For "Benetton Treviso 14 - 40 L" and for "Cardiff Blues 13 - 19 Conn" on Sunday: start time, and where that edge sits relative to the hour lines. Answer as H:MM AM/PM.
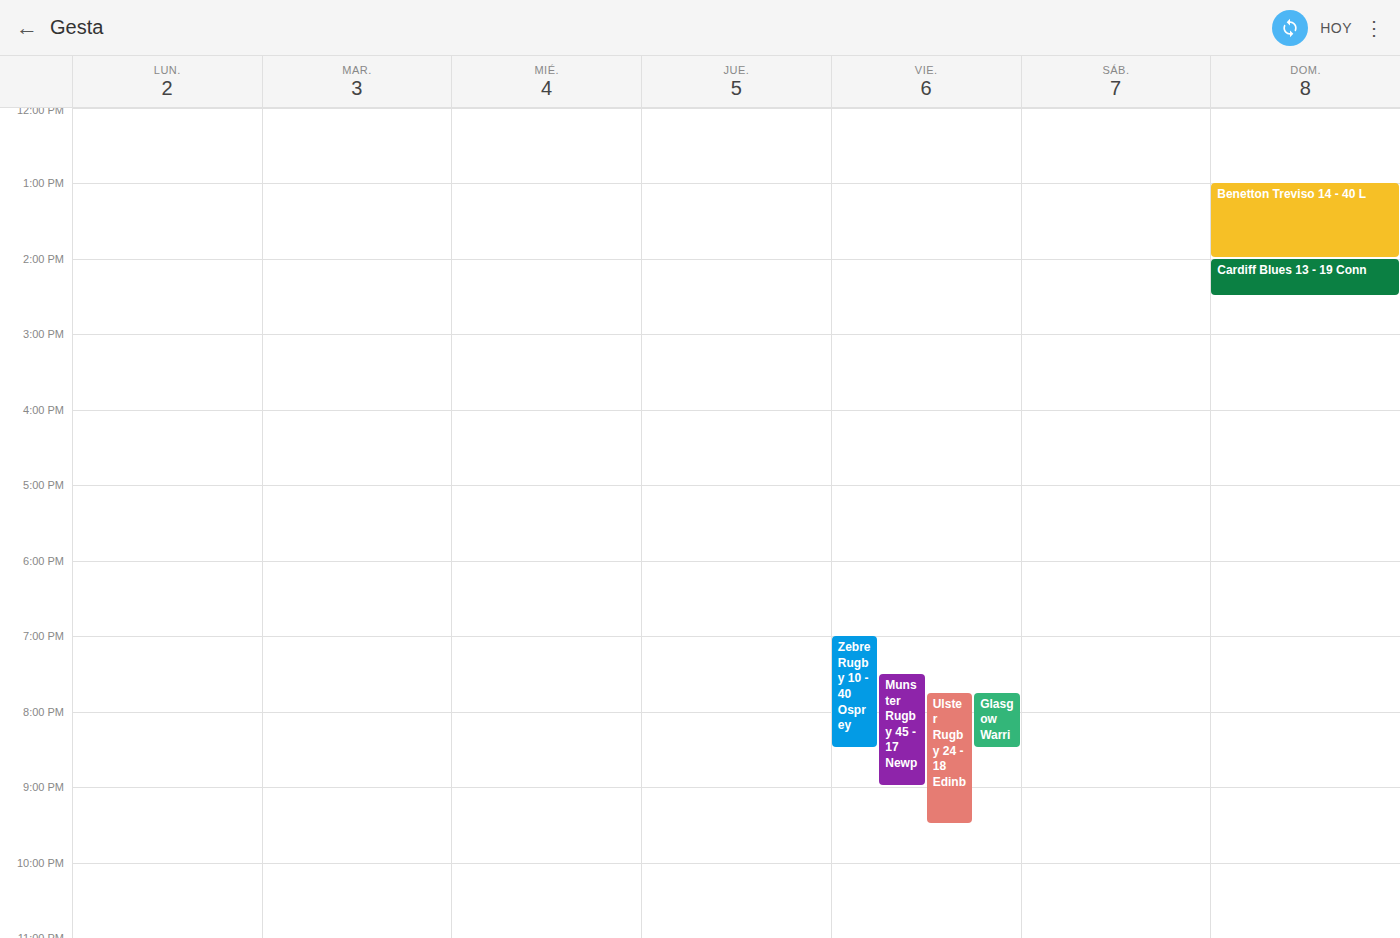
"Benetton Treviso 14 - 40 L": 1:00 PM, exactly on the 1 PM line. "Cardiff Blues 13 - 19 Conn": 2:00 PM, exactly on the 2 PM line.